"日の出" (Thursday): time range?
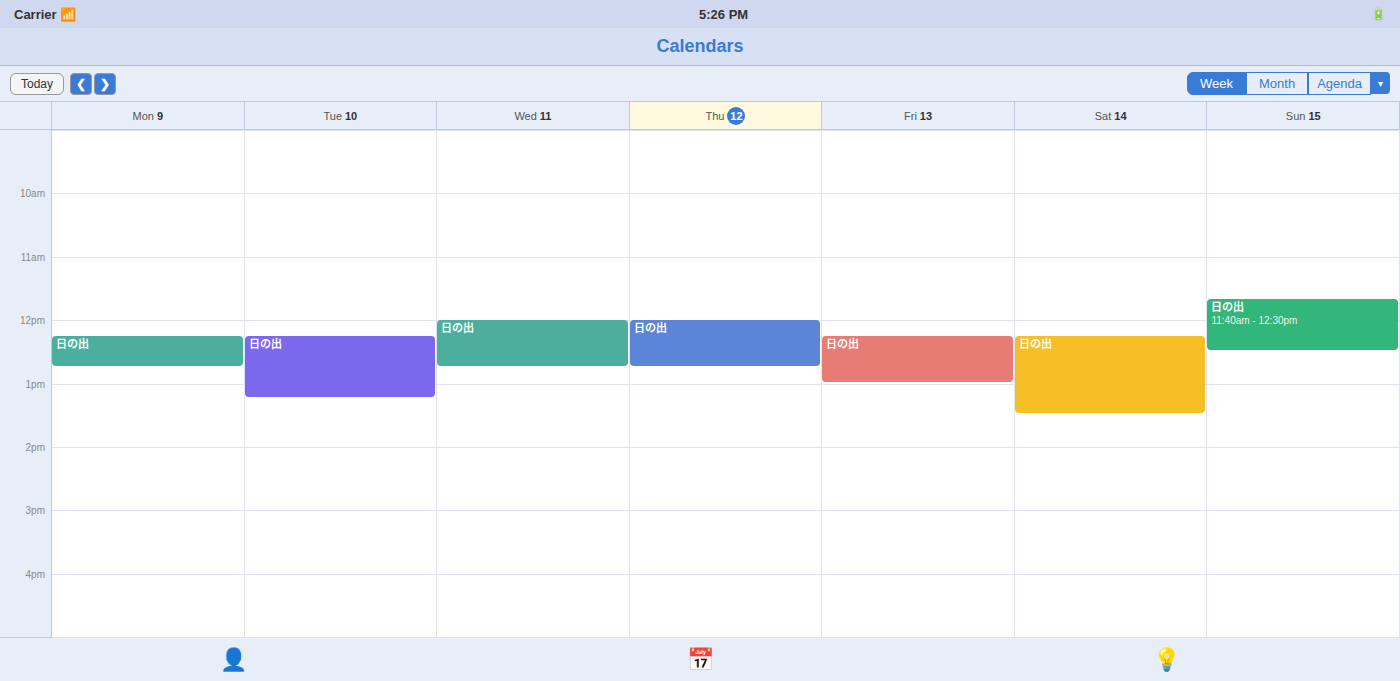
12:00 PM to 12:45 PM